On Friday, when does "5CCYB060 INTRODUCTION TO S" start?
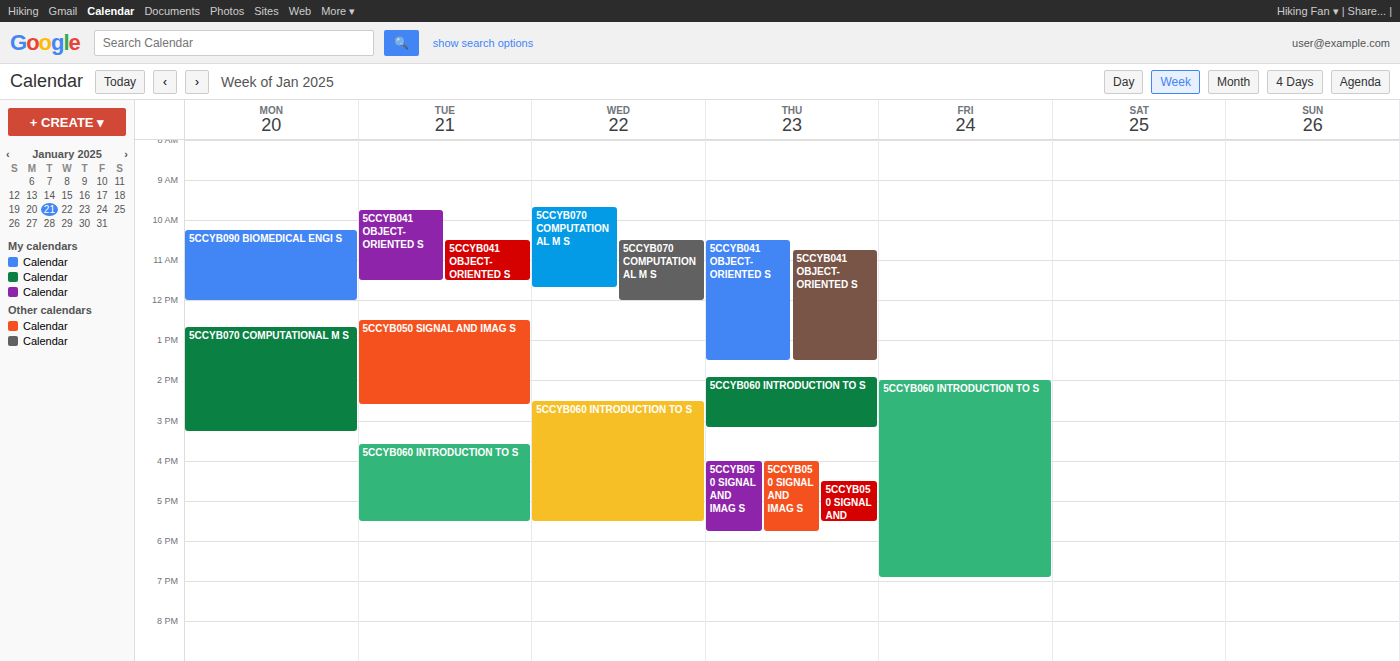
14:00